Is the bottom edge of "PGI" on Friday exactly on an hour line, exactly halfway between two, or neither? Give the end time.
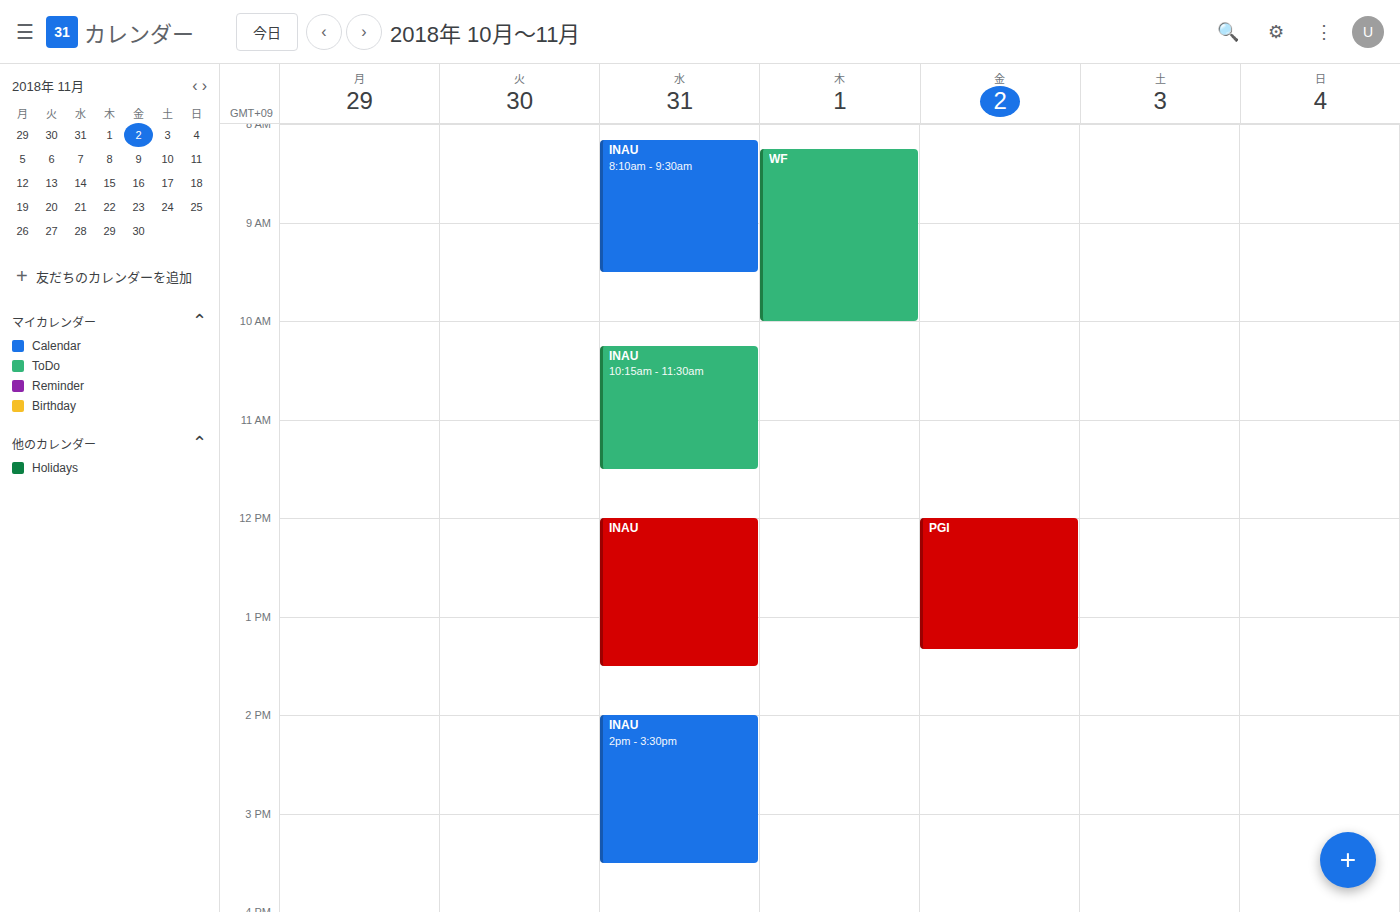
1:20 PM -- neither: 20 minutes below the 1 PM line and 40 minutes above the 2 PM line.